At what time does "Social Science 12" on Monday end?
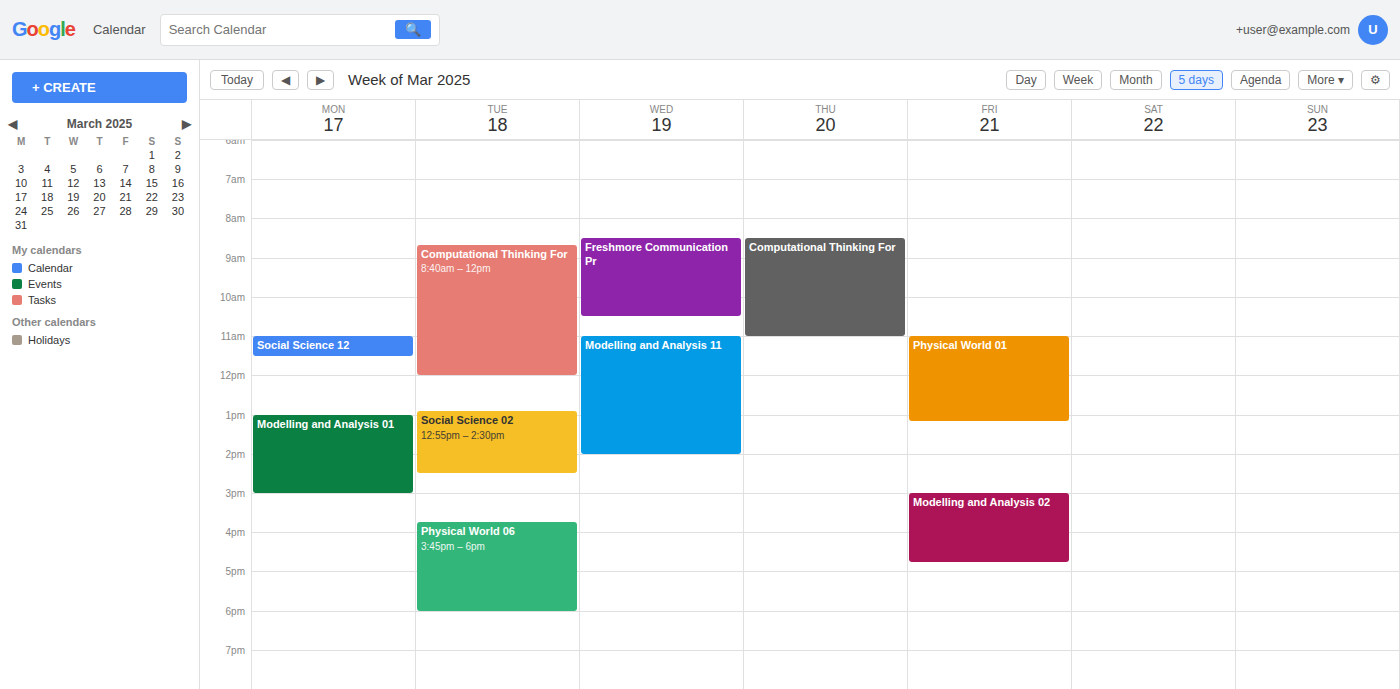
11:30 AM